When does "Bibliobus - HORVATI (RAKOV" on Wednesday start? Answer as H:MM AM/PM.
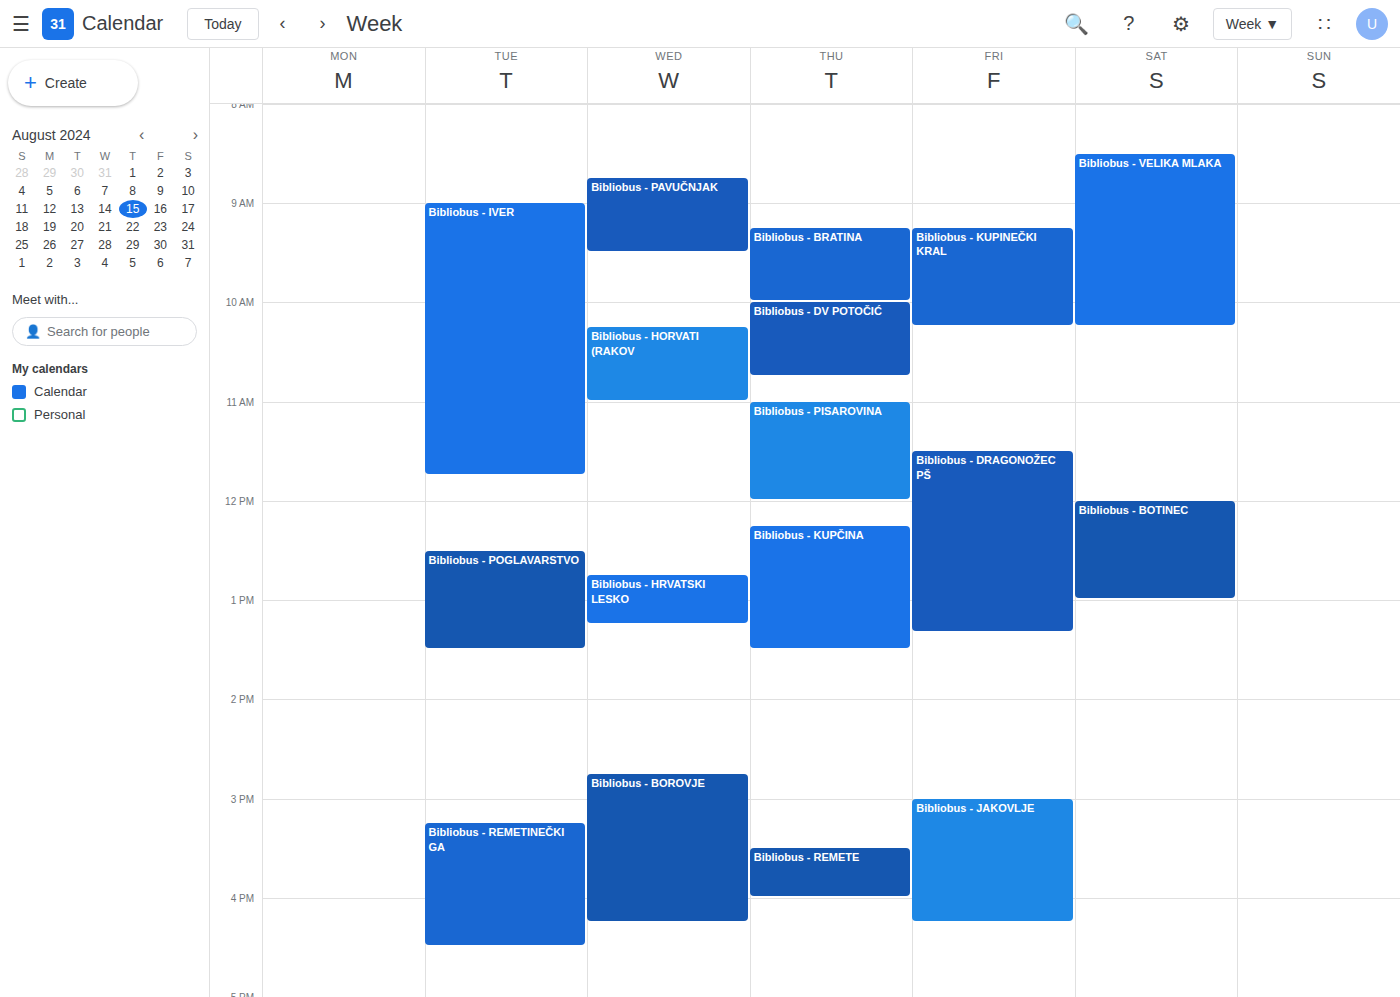
10:15 AM